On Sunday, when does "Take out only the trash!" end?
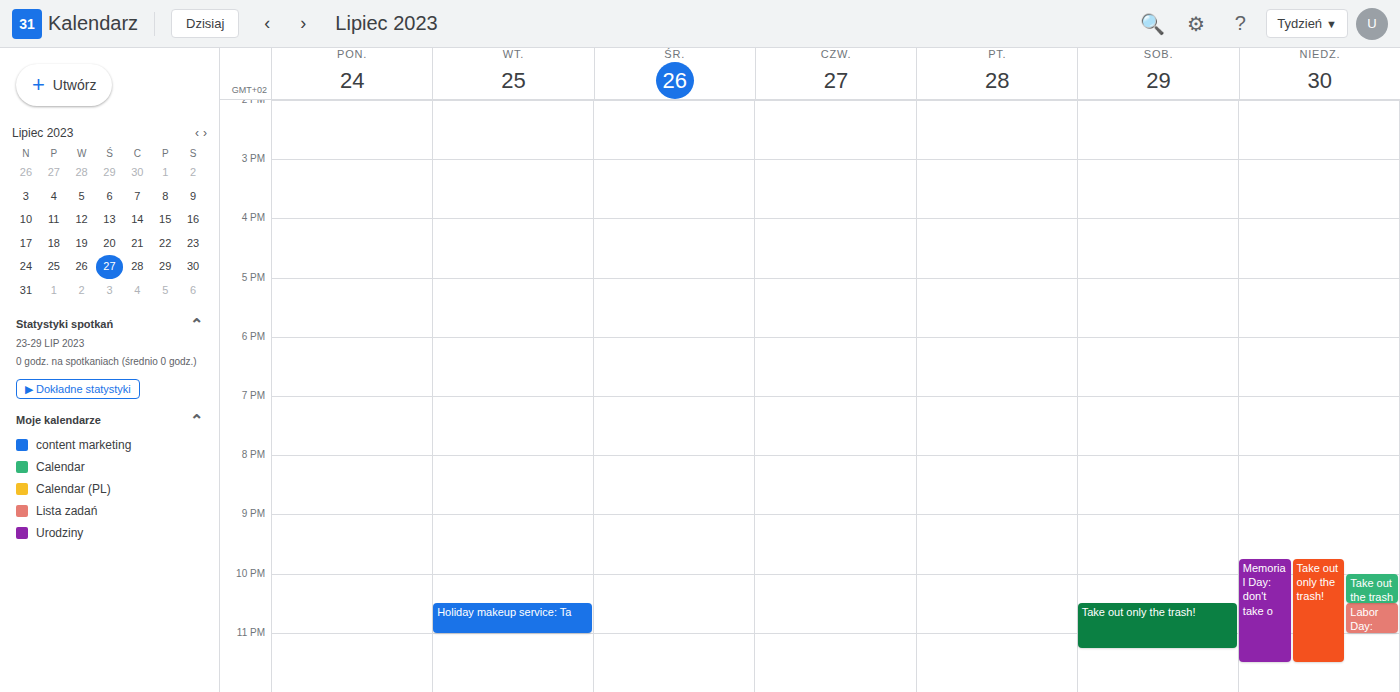
11:30 PM